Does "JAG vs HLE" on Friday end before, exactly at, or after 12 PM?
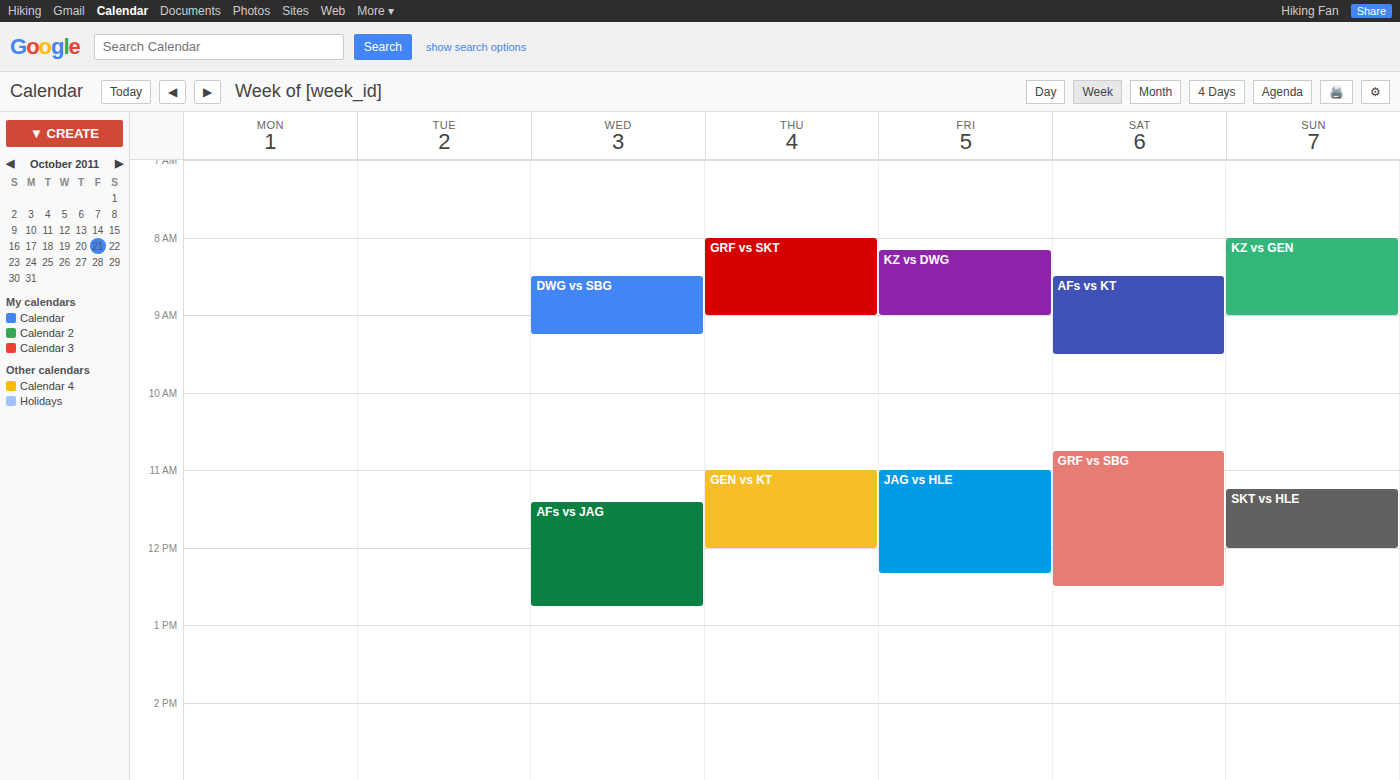
12:20 PM -- after 12 PM, 20 minutes below the 12 PM line.